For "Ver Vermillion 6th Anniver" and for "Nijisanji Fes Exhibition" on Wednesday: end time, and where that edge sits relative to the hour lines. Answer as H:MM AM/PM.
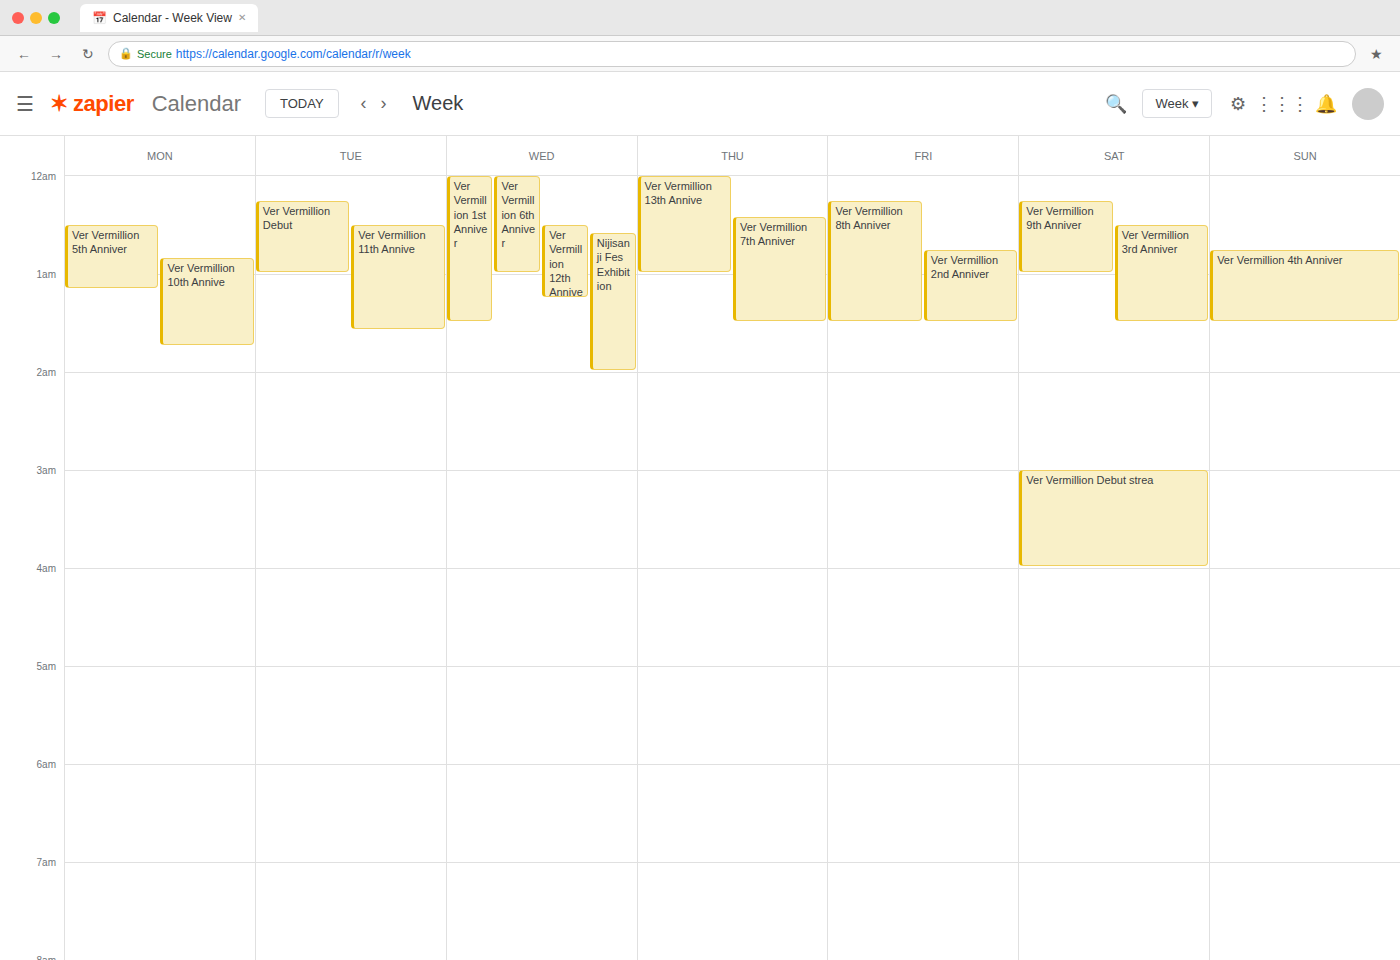
"Ver Vermillion 6th Anniver": 1:00 AM, exactly on the 1 AM line. "Nijisanji Fes Exhibition": 2:00 AM, exactly on the 2 AM line.